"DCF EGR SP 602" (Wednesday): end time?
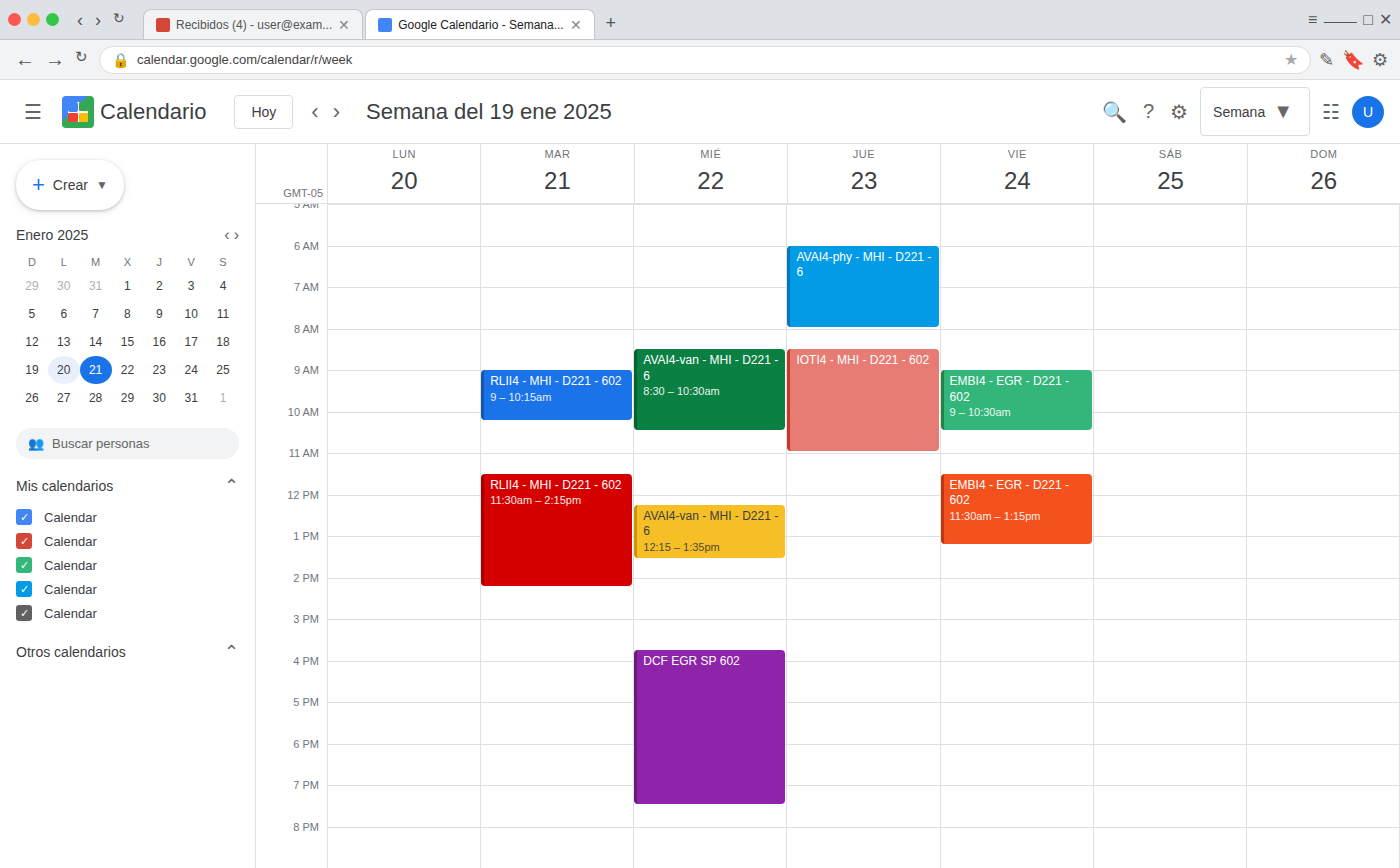
7:30 PM